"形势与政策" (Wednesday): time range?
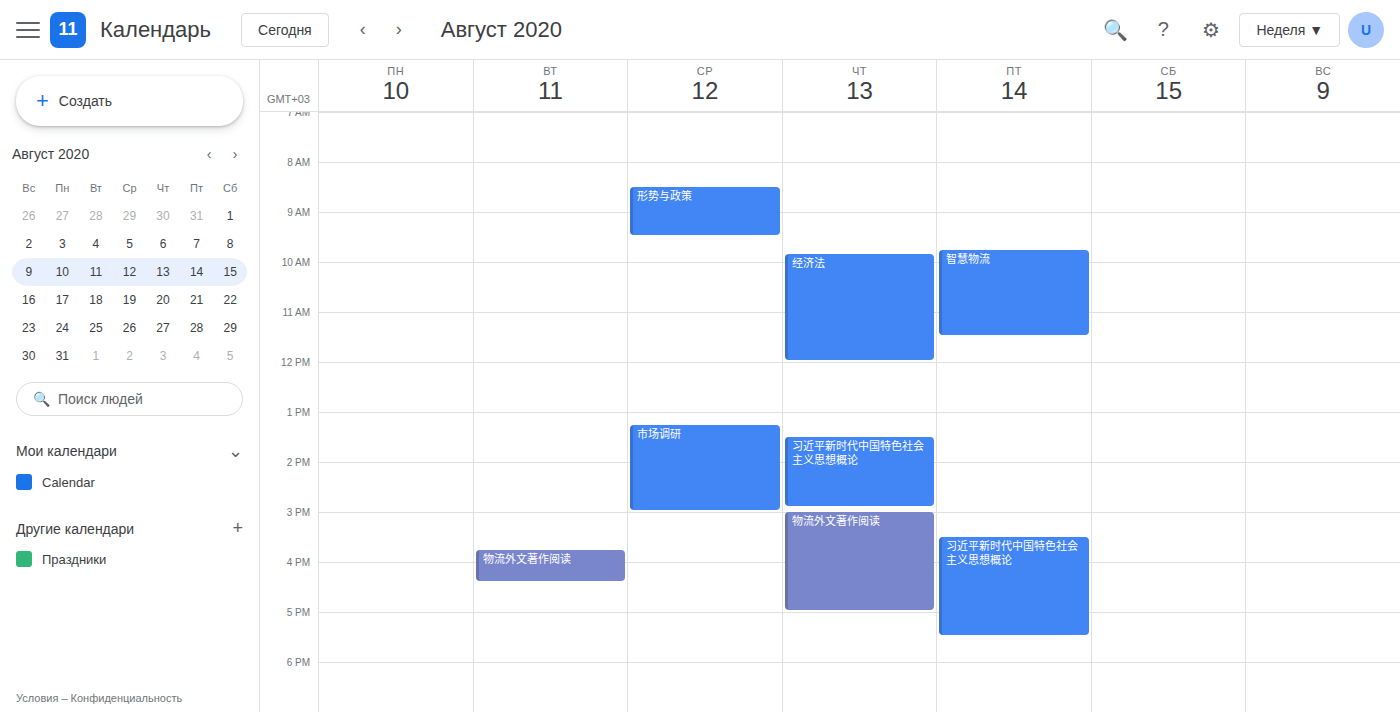
8:30 AM to 9:30 AM